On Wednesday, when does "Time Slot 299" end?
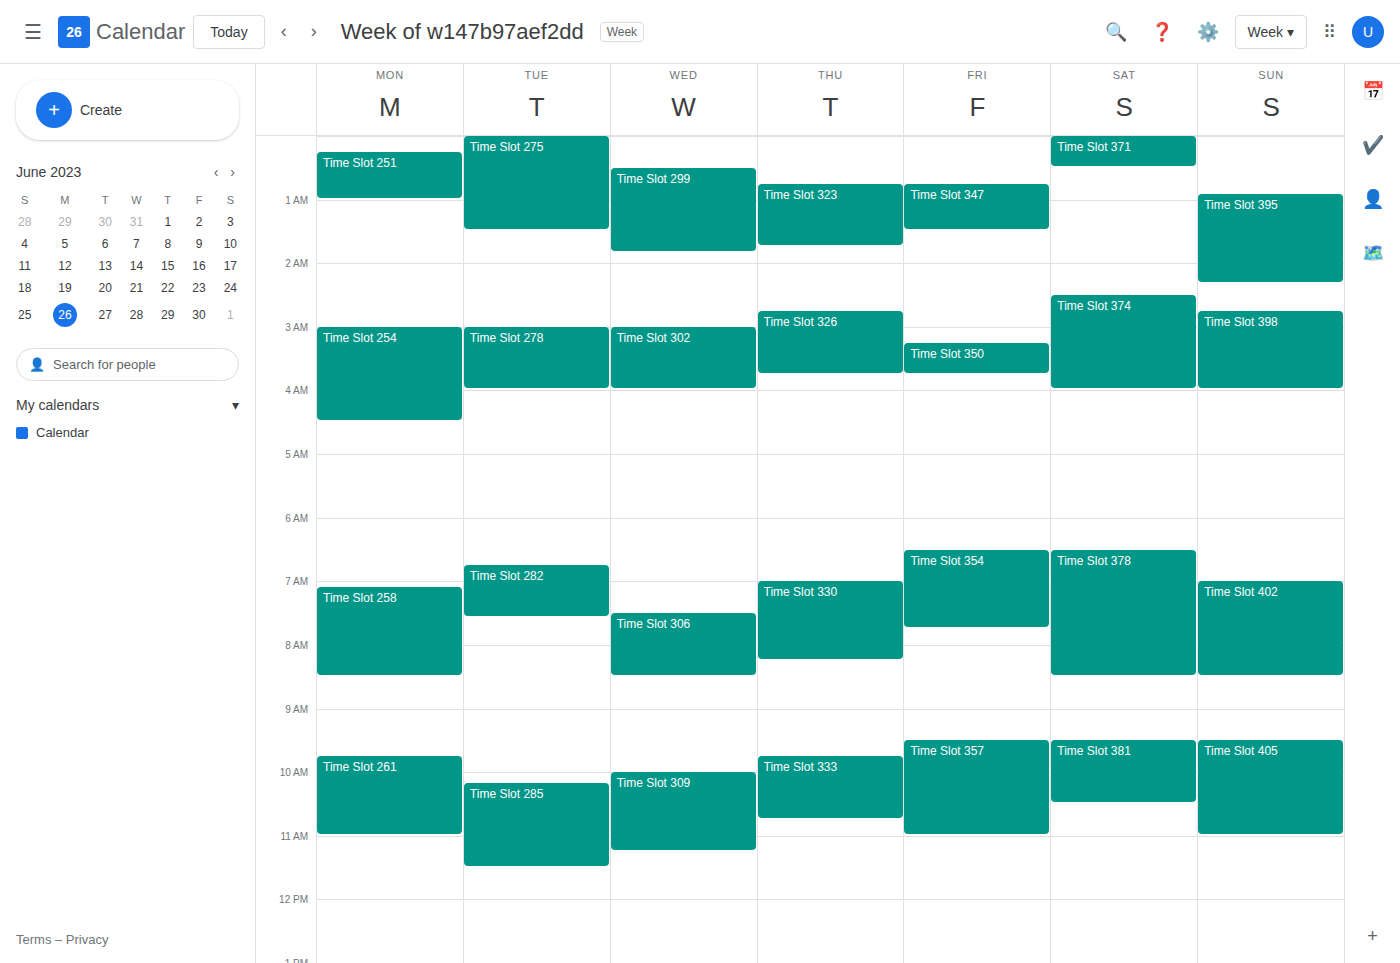
1:50 AM